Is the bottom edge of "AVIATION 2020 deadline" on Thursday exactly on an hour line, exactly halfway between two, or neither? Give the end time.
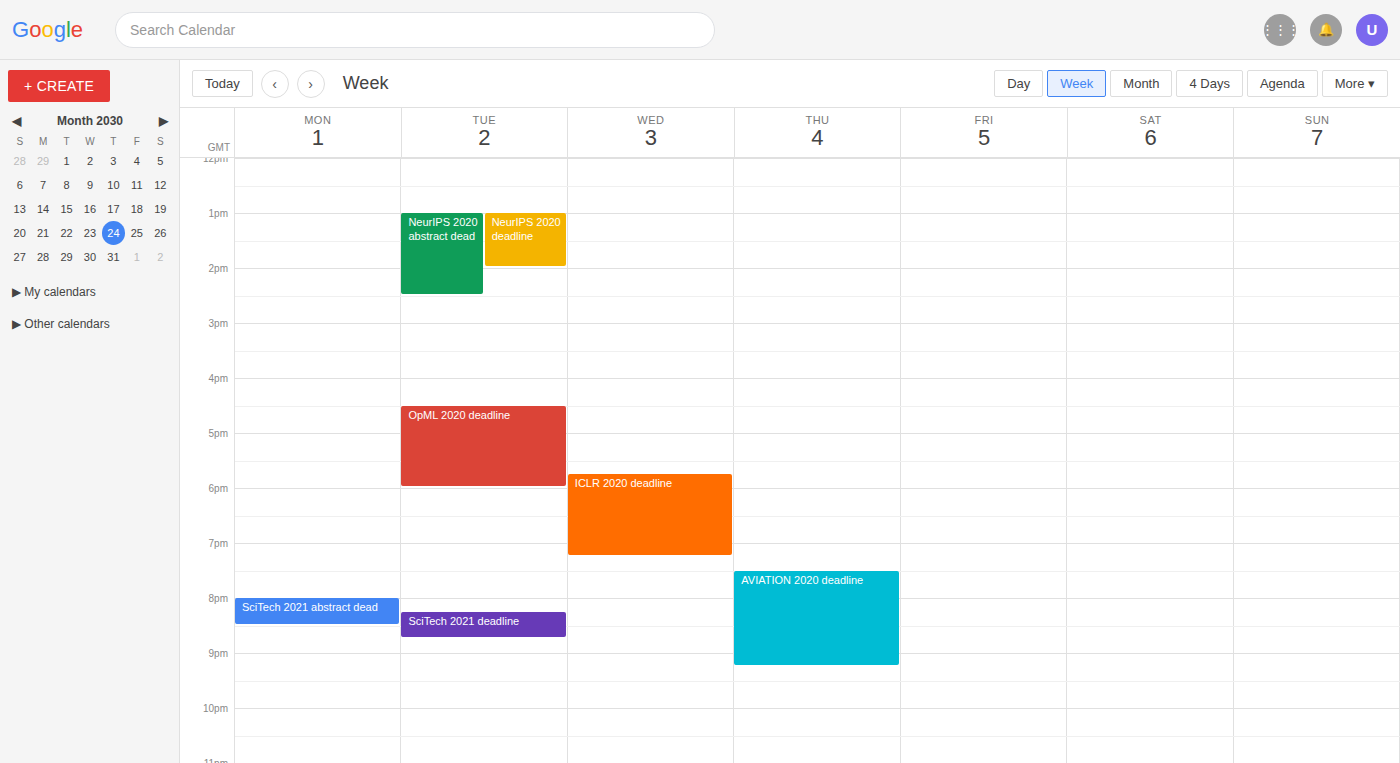
9:15 PM -- neither: a quarter of the way from the 9 PM line to the 10 PM line.